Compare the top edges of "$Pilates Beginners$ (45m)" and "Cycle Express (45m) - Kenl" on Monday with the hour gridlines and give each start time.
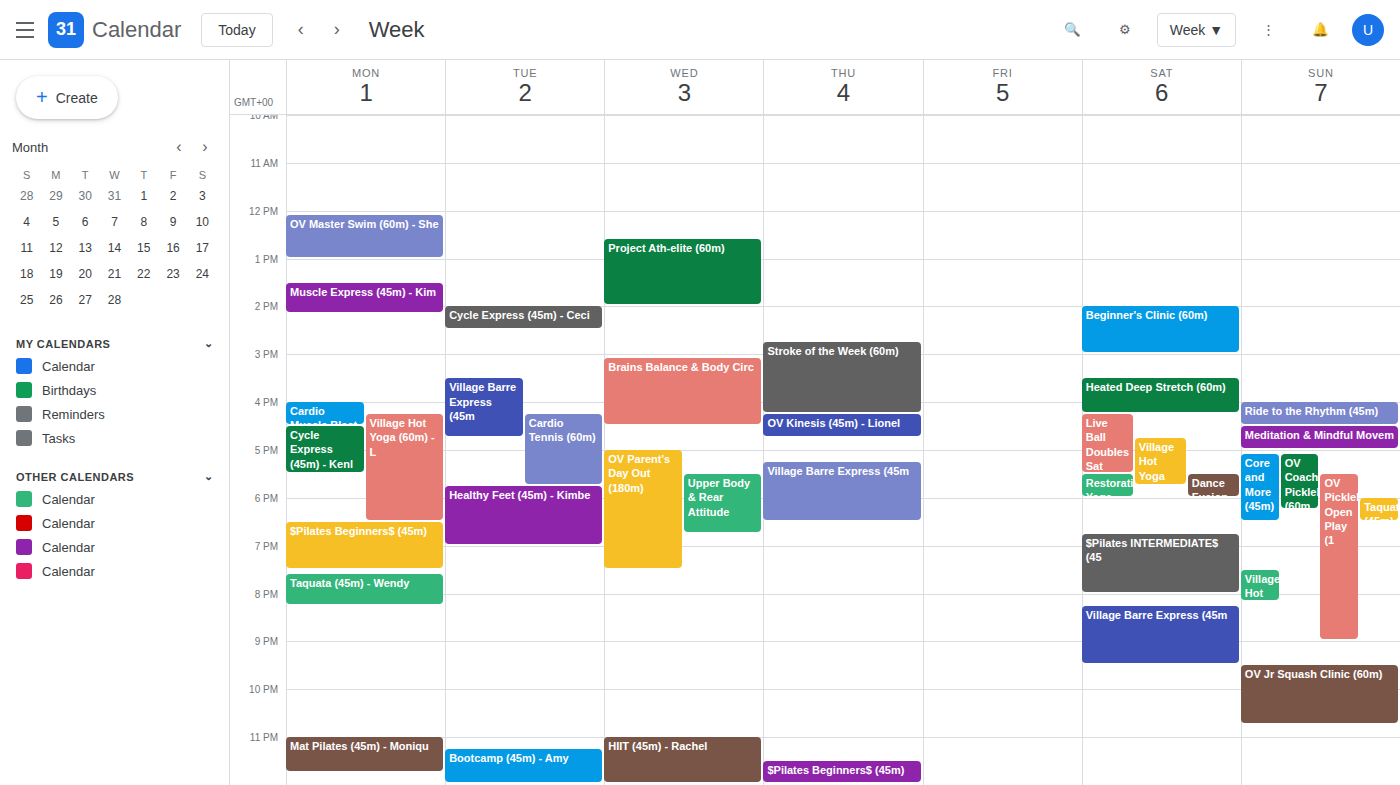
"$Pilates Beginners$ (45m)": 6:30 PM, halfway between the 6 PM and 7 PM lines. "Cycle Express (45m) - Kenl": 4:30 PM, halfway between the 4 PM and 5 PM lines.